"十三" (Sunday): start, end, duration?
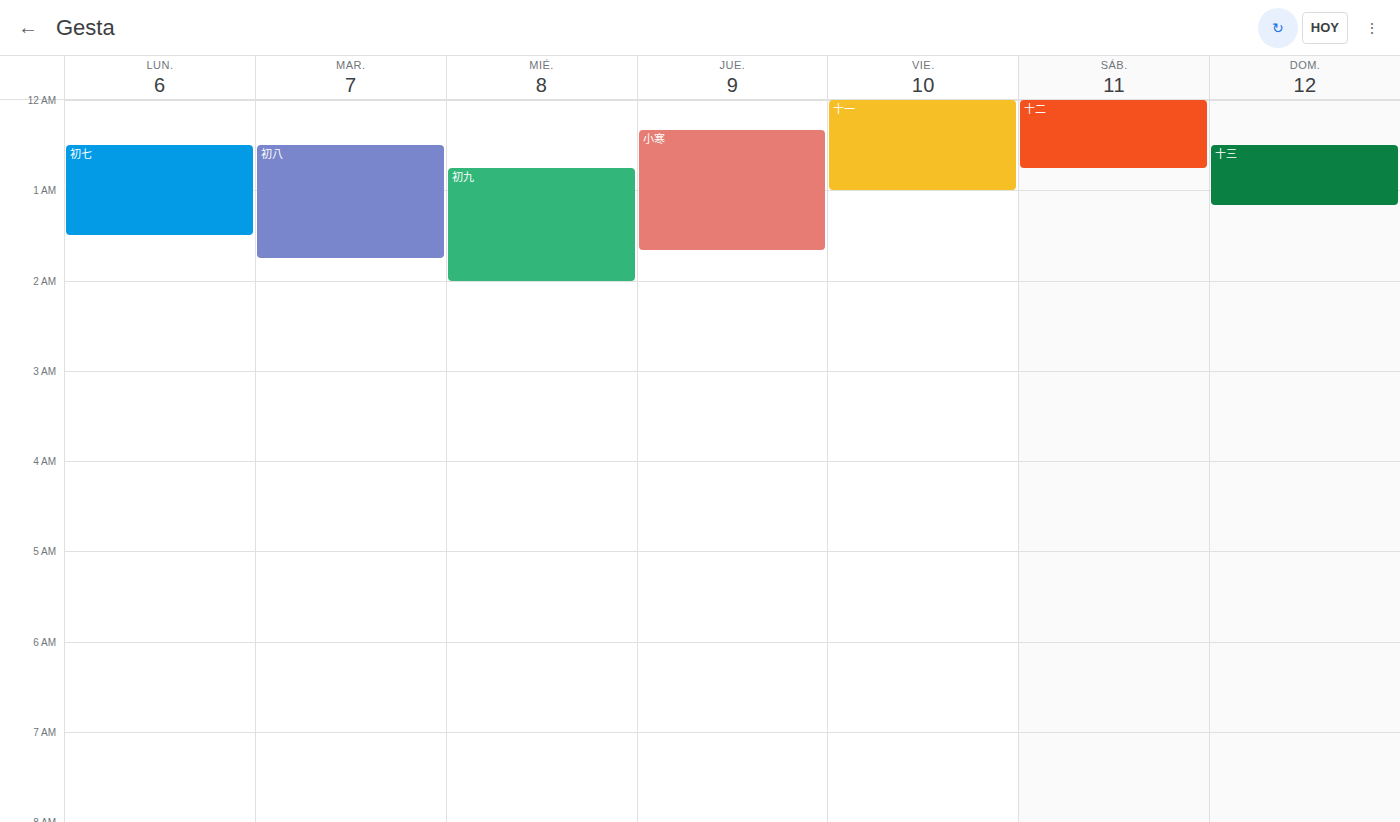
12:30 AM to 1:10 AM, 40 minutes